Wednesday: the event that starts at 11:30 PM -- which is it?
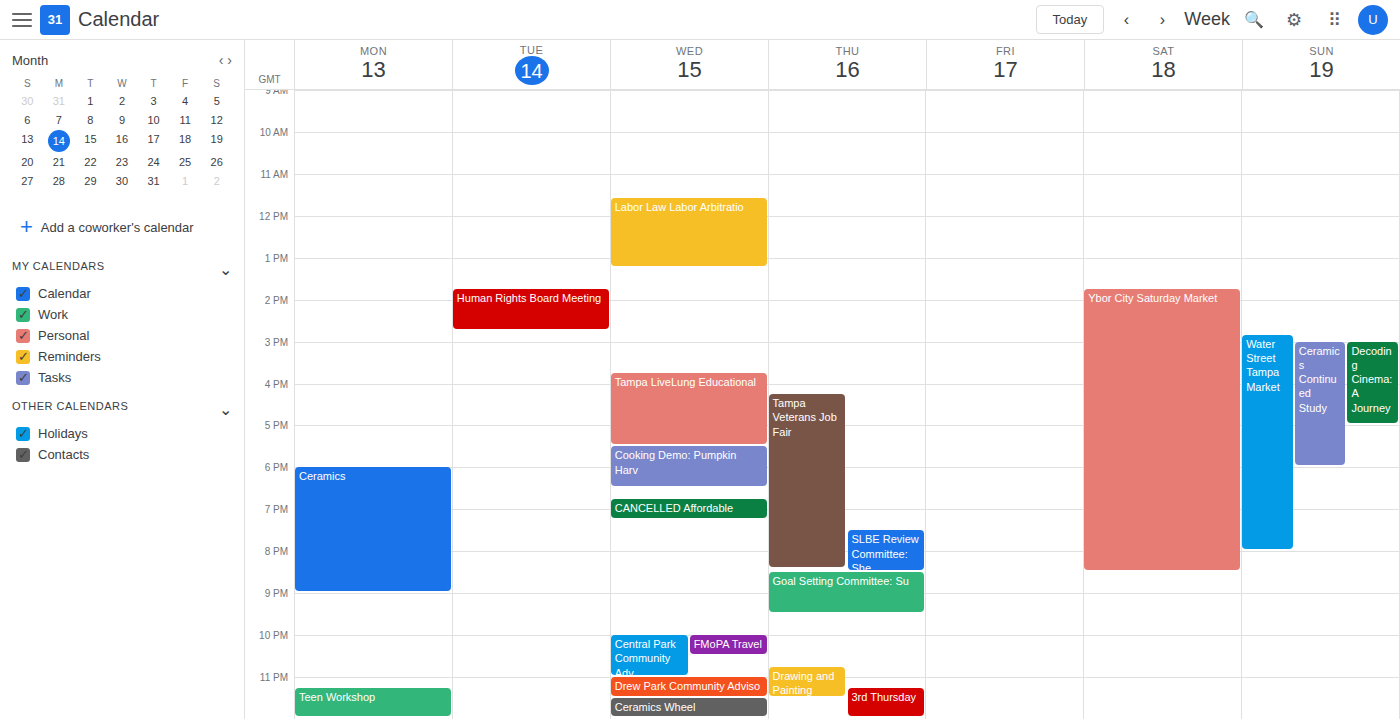
"Ceramics Wheel"